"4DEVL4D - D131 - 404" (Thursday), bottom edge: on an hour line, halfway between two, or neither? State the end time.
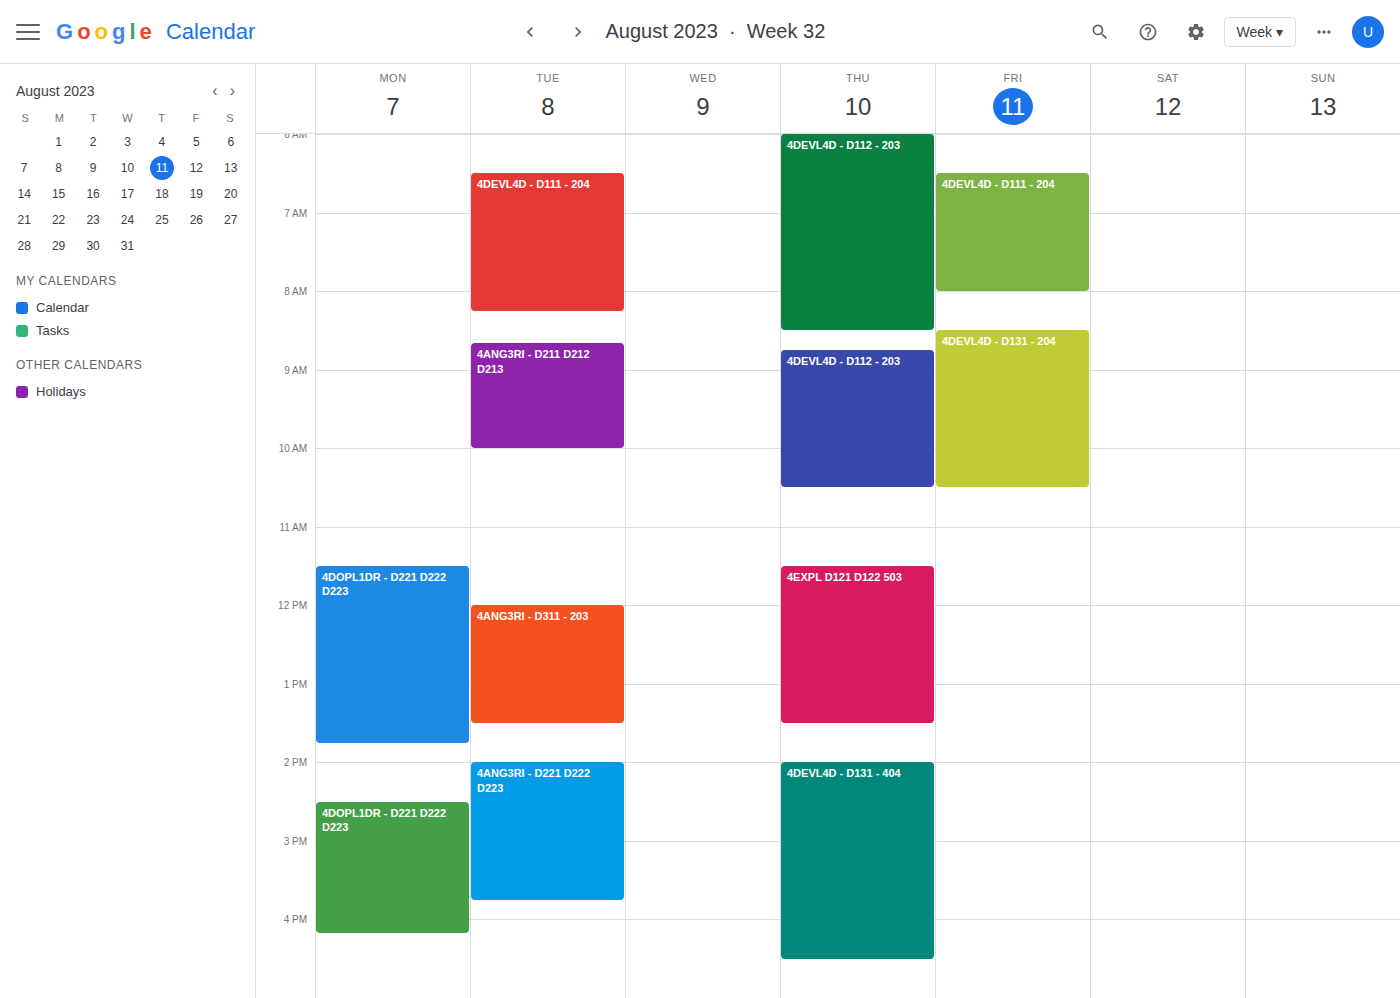
4:30 PM -- halfway between the 4 PM and 5 PM lines.